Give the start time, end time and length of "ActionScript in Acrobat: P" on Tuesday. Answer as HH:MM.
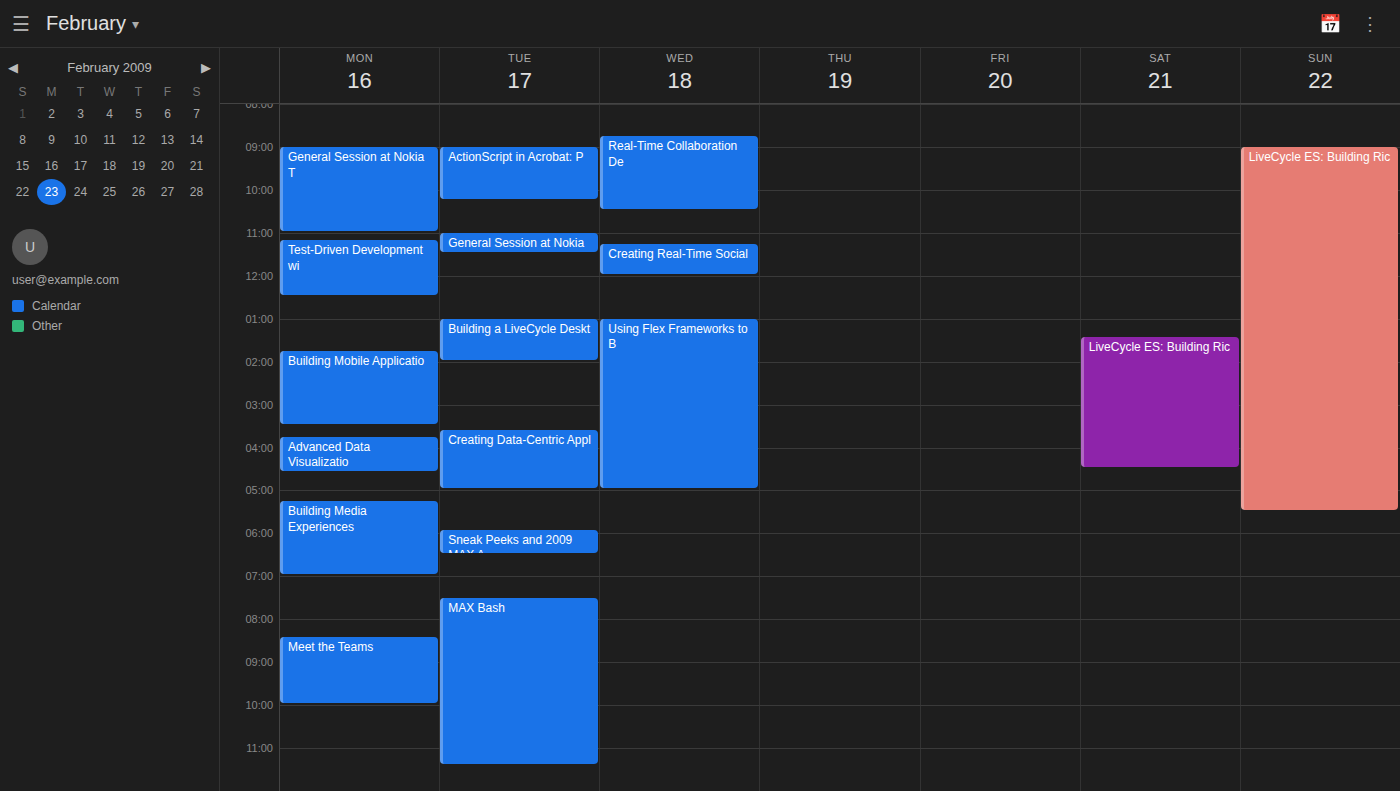
09:00 to 10:15, 1 hour 15 minutes